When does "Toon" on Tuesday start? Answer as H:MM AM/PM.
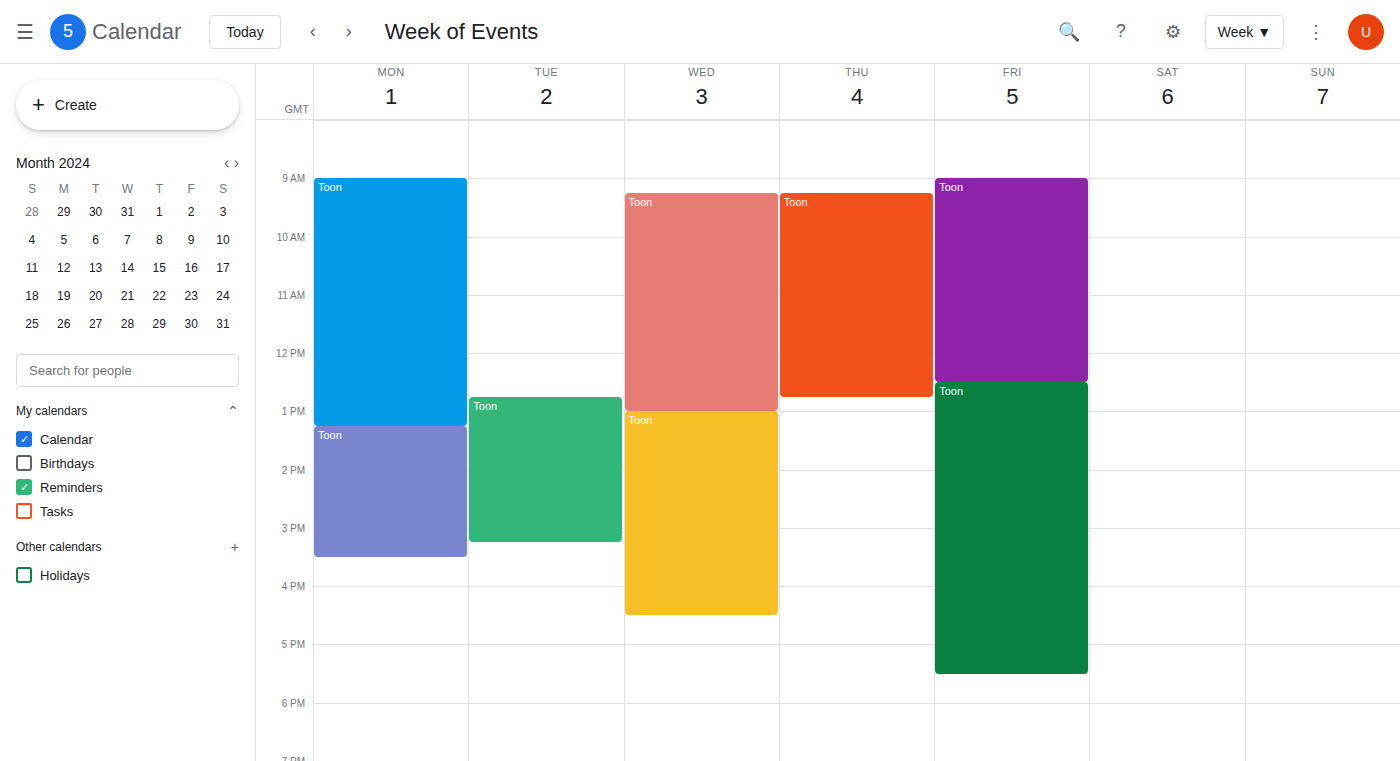
12:45 PM